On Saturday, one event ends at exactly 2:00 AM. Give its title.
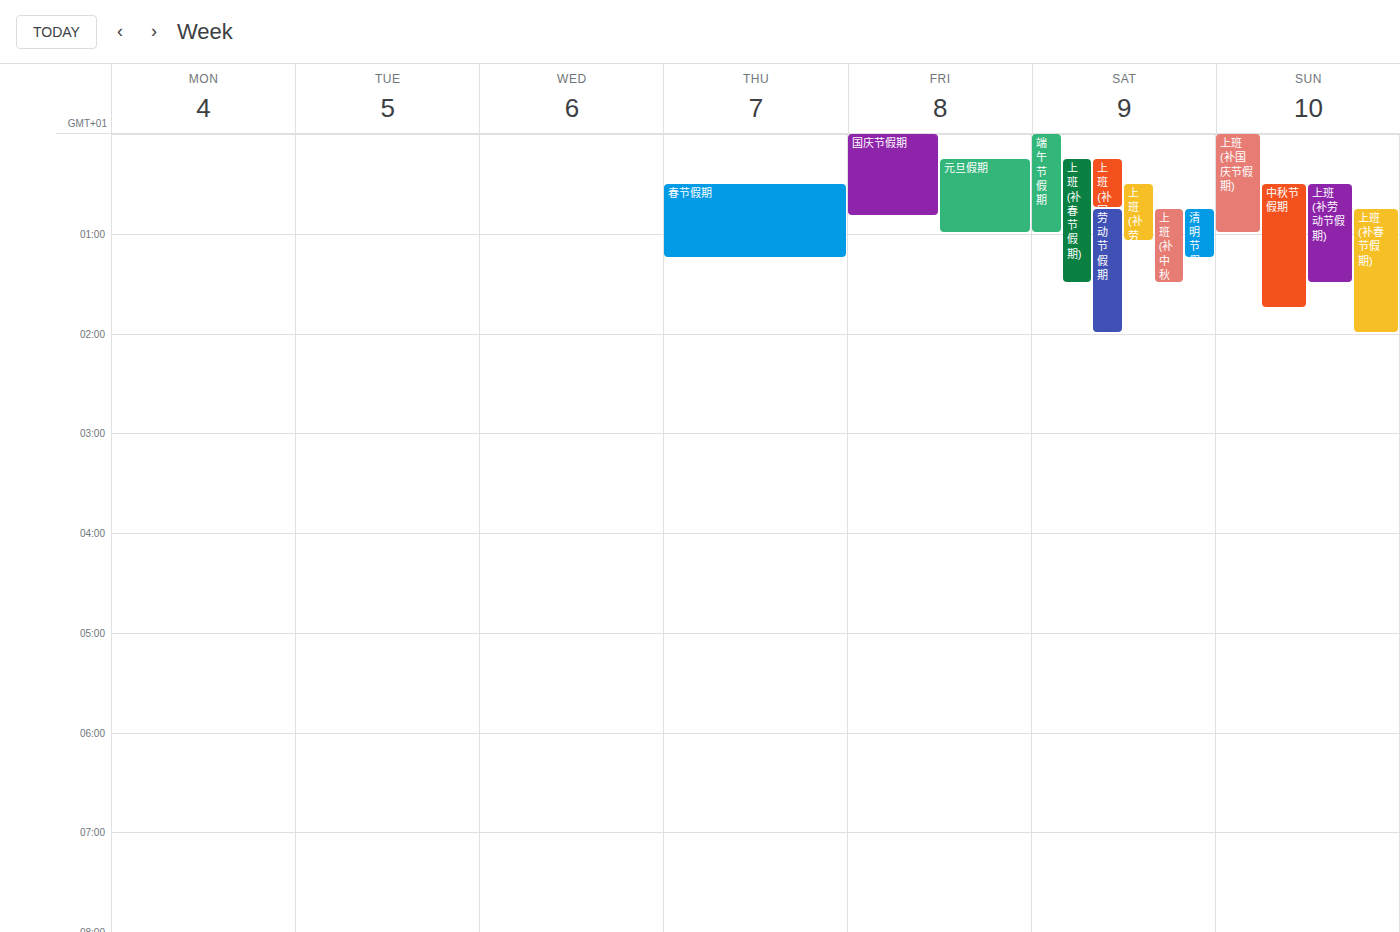
"劳动节假期"